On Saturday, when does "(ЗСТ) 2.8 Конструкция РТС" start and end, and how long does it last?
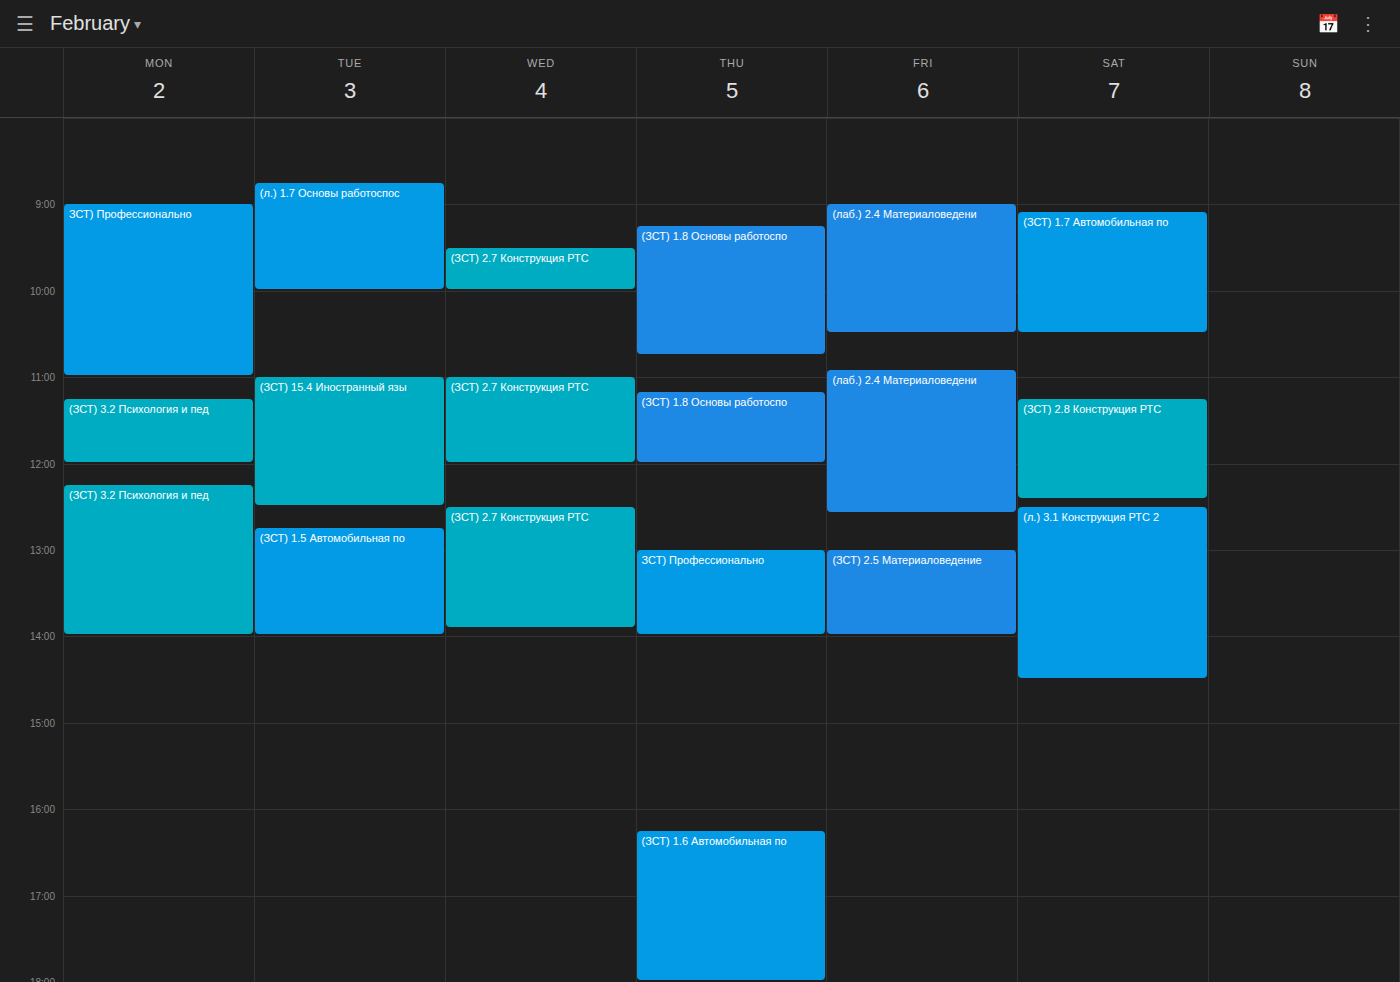
11:15 AM to 12:25 PM, 1 hour 10 minutes